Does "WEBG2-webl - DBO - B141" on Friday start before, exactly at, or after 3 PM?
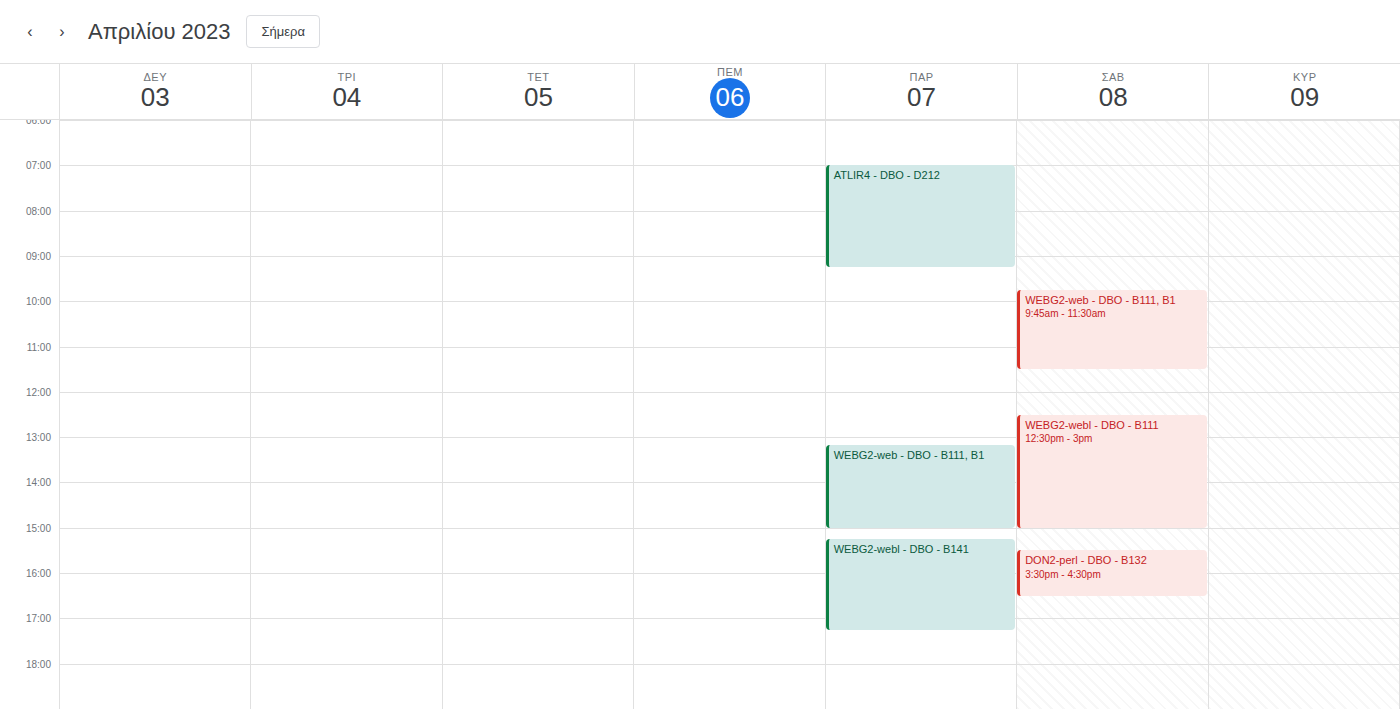
3:15 PM -- after 3 PM, 15 minutes below the 3 PM line.